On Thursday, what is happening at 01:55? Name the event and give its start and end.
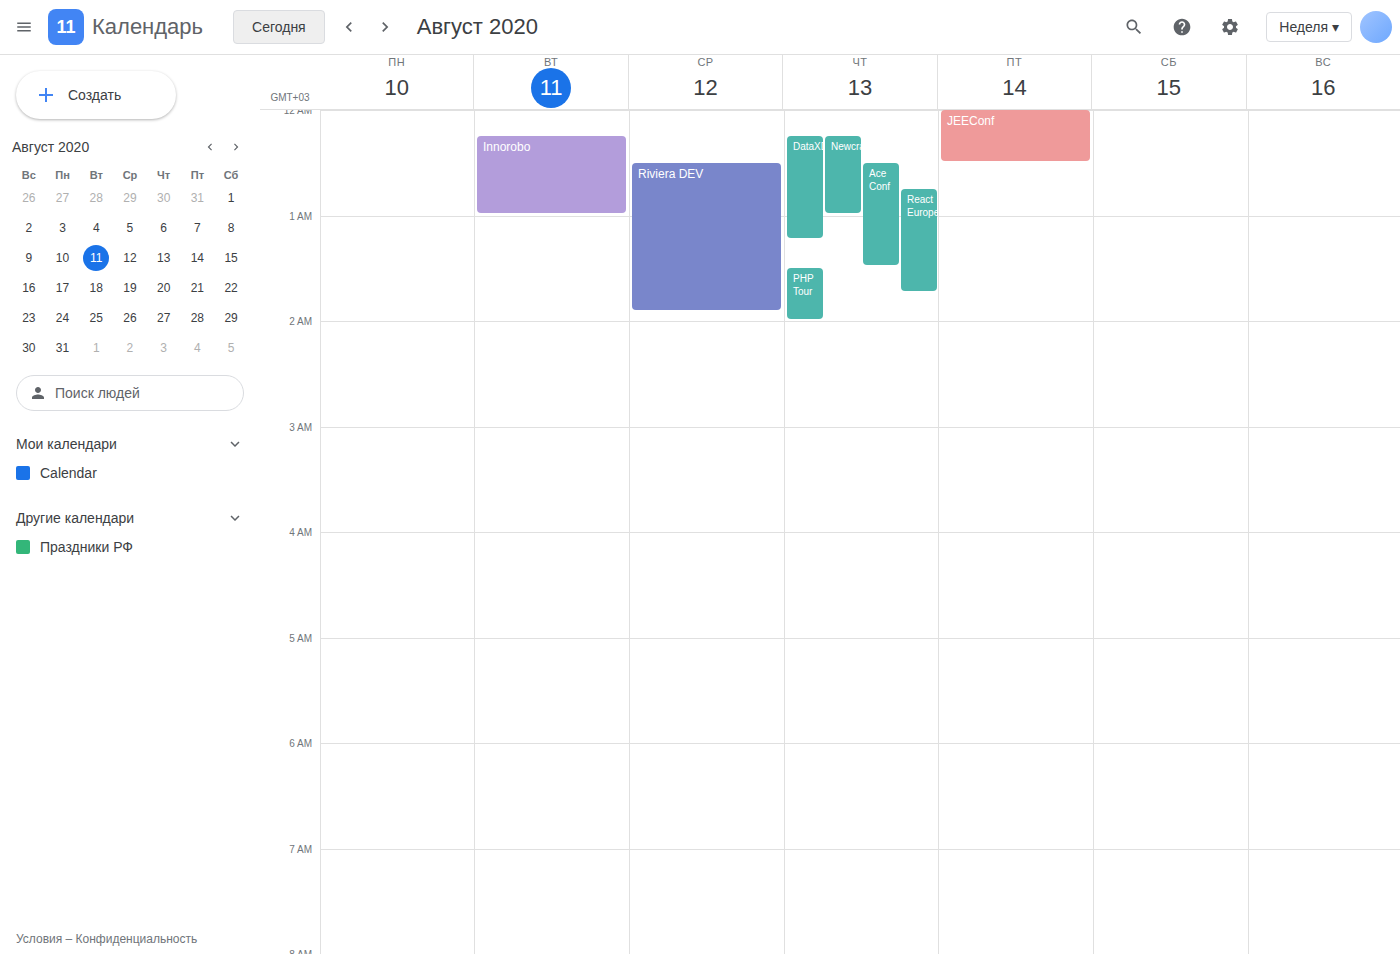
"PHP Tour", 01:30 to 02:00